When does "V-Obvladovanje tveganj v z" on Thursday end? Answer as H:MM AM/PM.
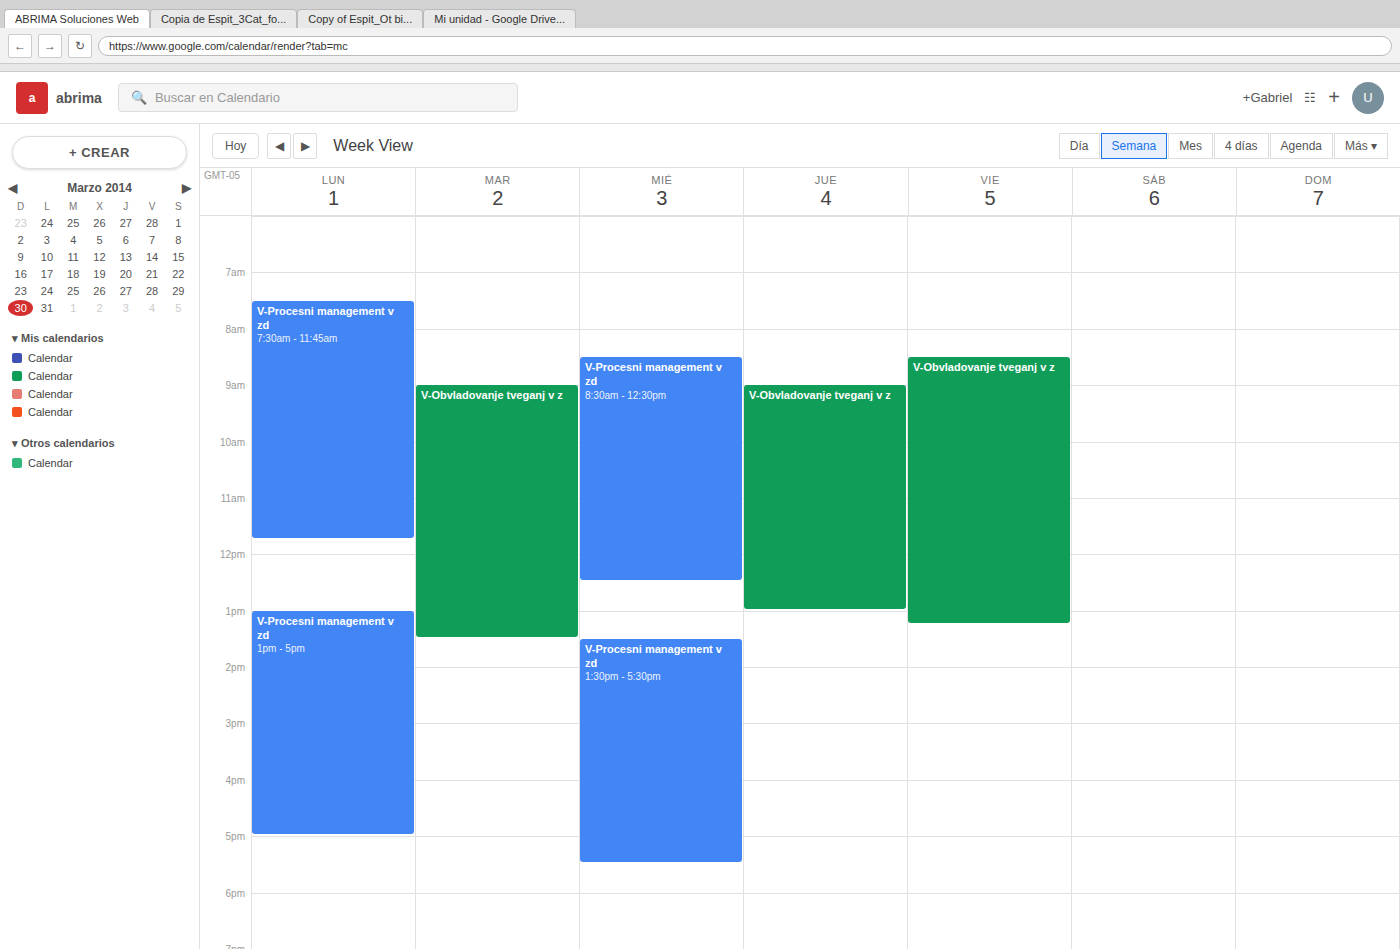
1:00 PM